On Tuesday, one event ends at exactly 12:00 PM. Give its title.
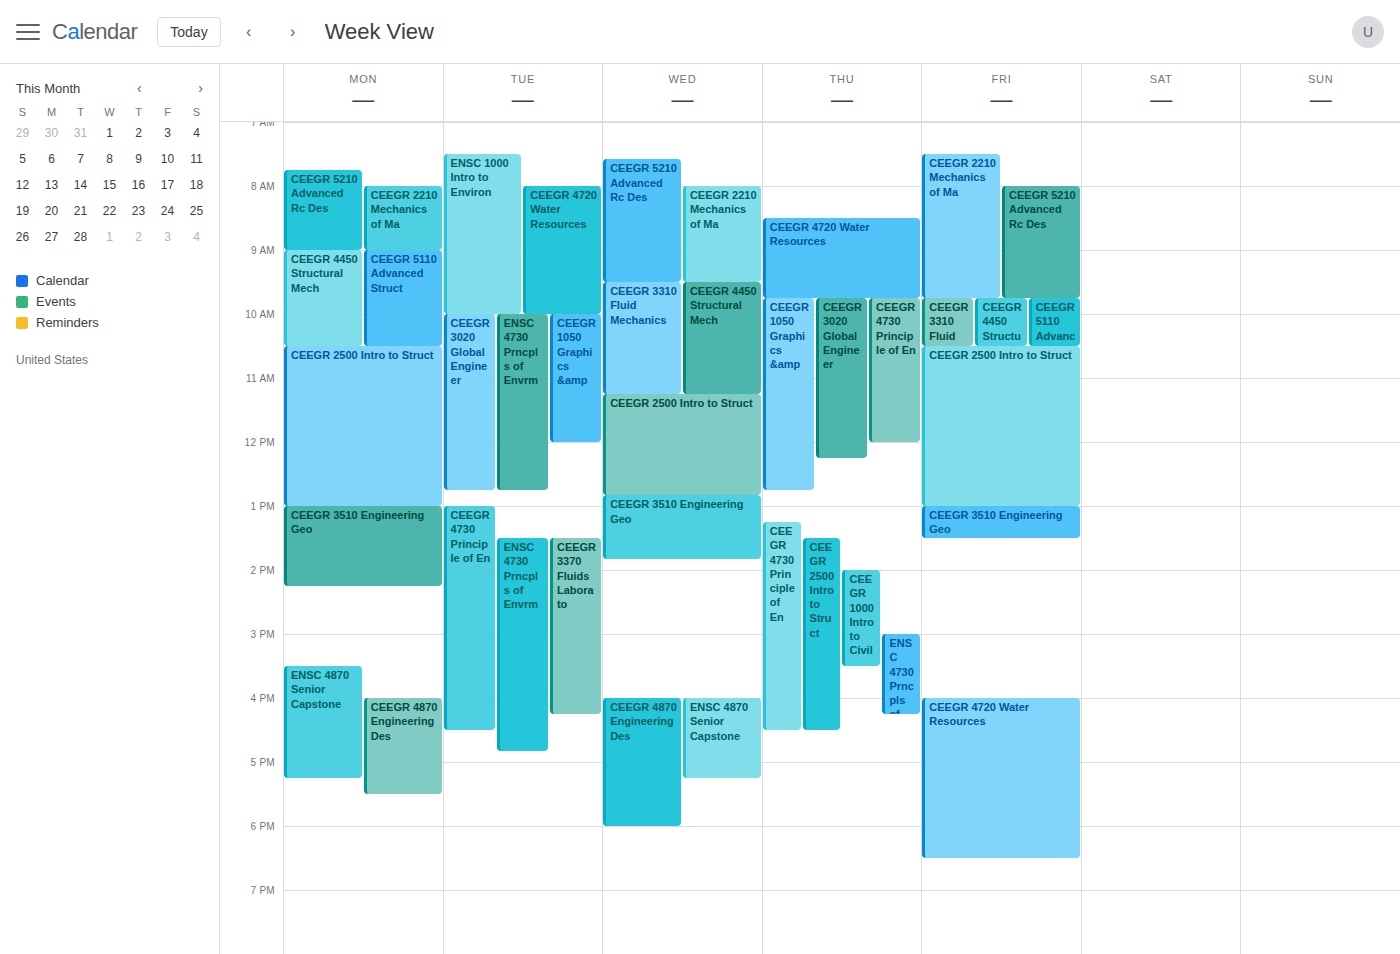
"CEEGR 1050 Graphics &amp"